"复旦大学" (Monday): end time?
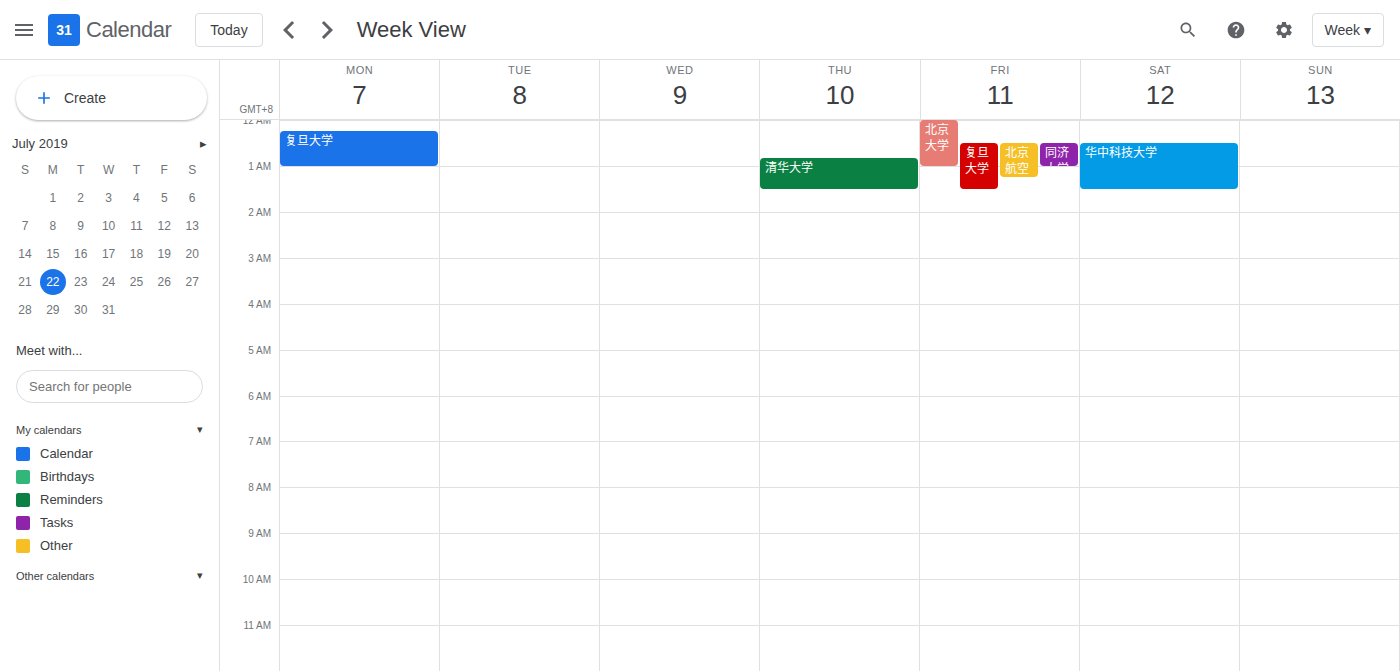
01:00